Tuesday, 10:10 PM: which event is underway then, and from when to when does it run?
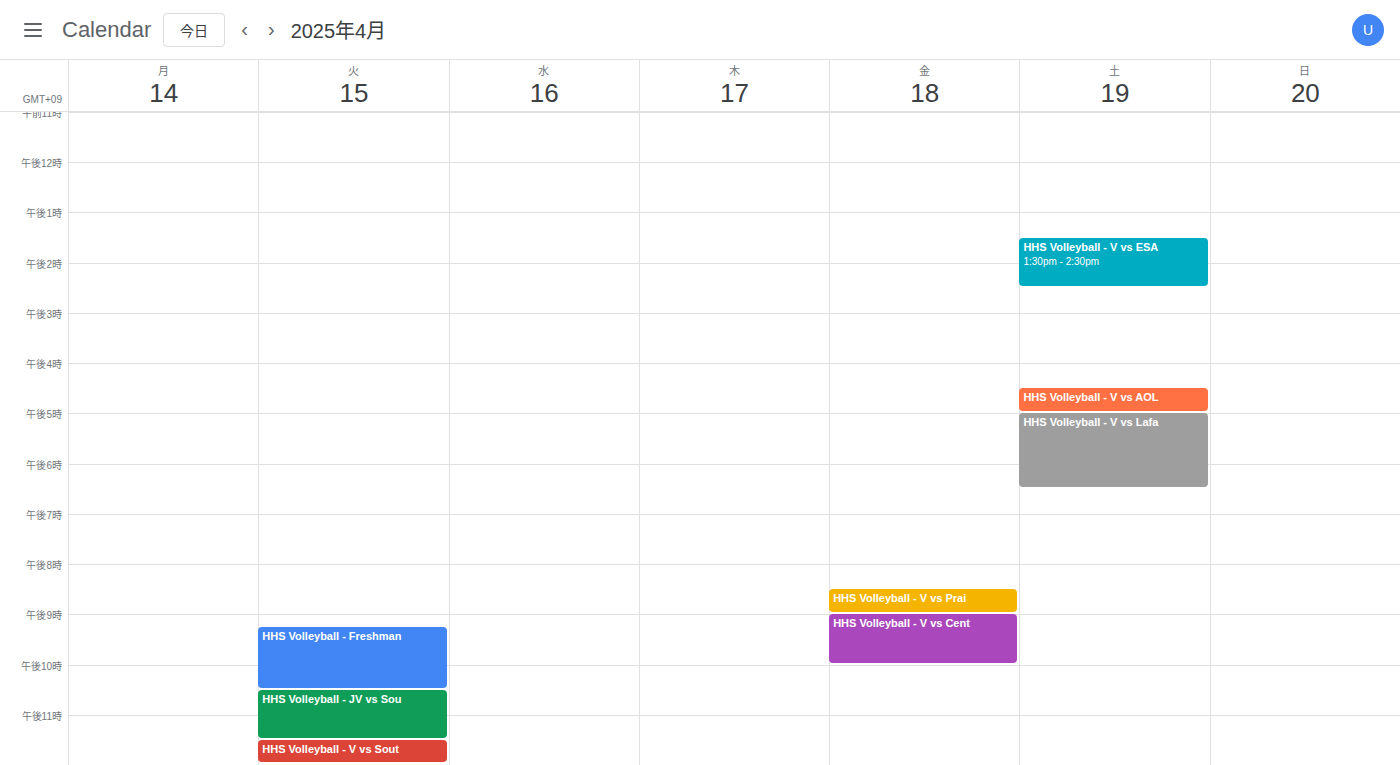
"HHS Volleyball - Freshman", 9:15 PM to 10:30 PM